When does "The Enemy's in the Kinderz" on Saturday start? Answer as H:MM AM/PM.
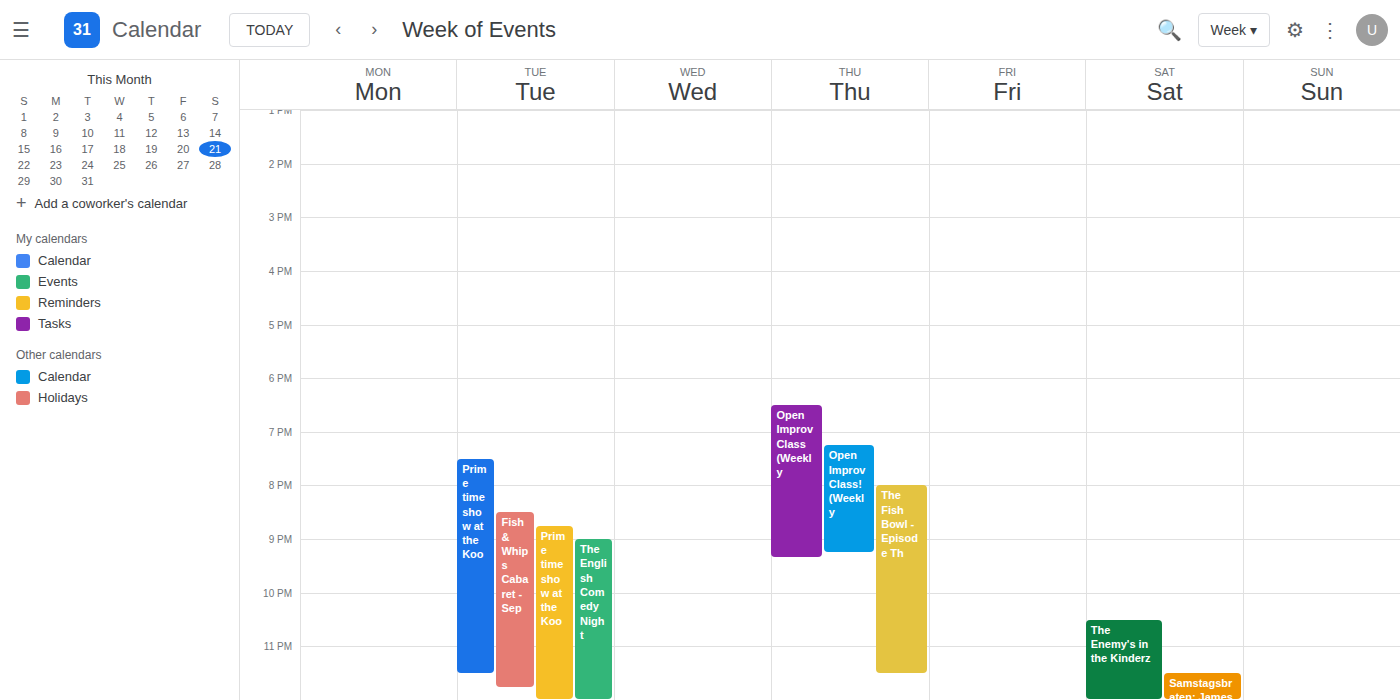
10:30 PM